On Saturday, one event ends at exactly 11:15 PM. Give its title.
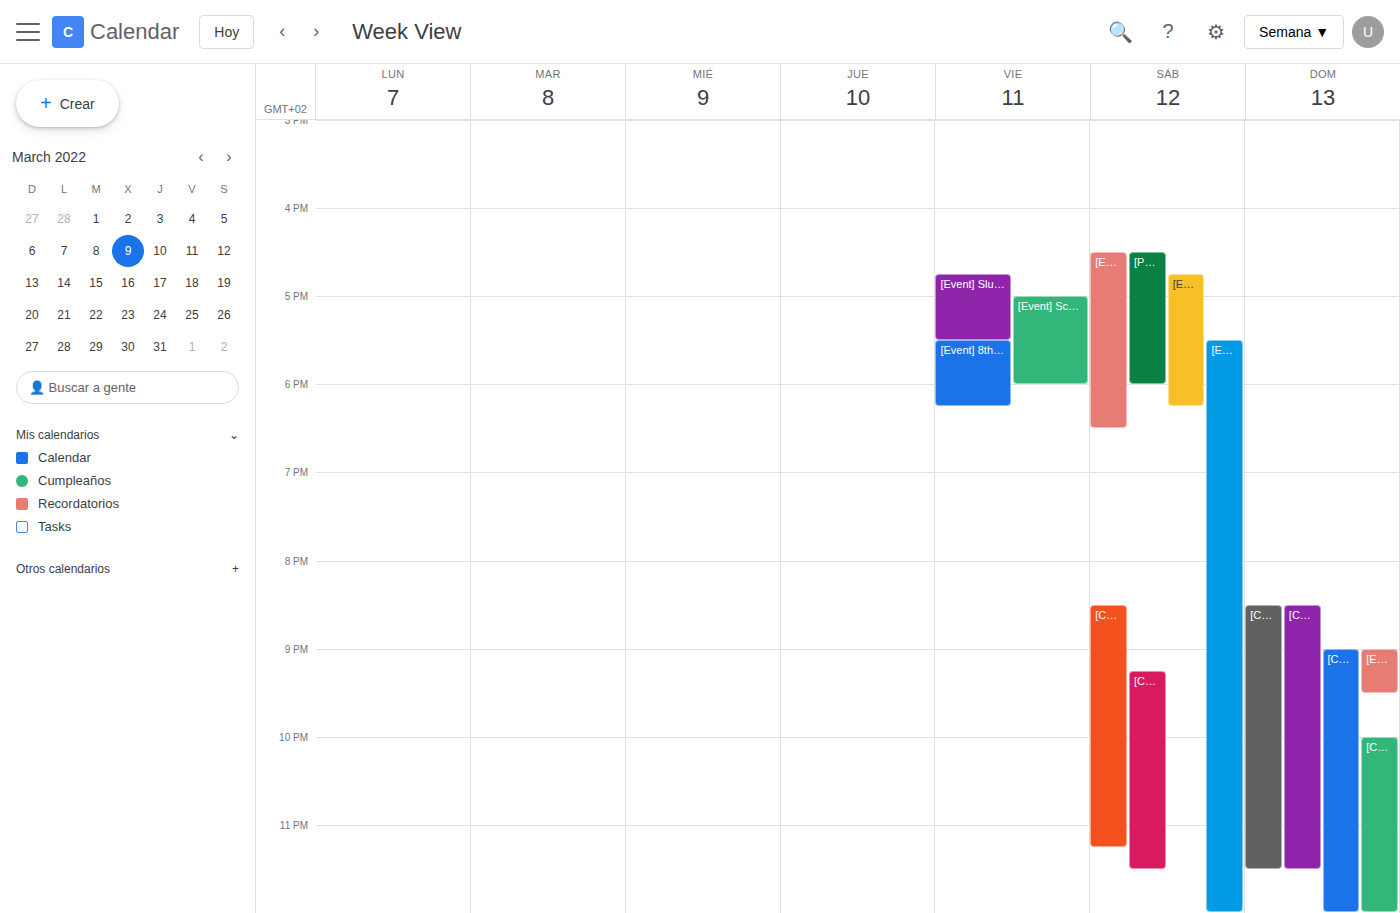
"[Community Day] Cyndaquil"